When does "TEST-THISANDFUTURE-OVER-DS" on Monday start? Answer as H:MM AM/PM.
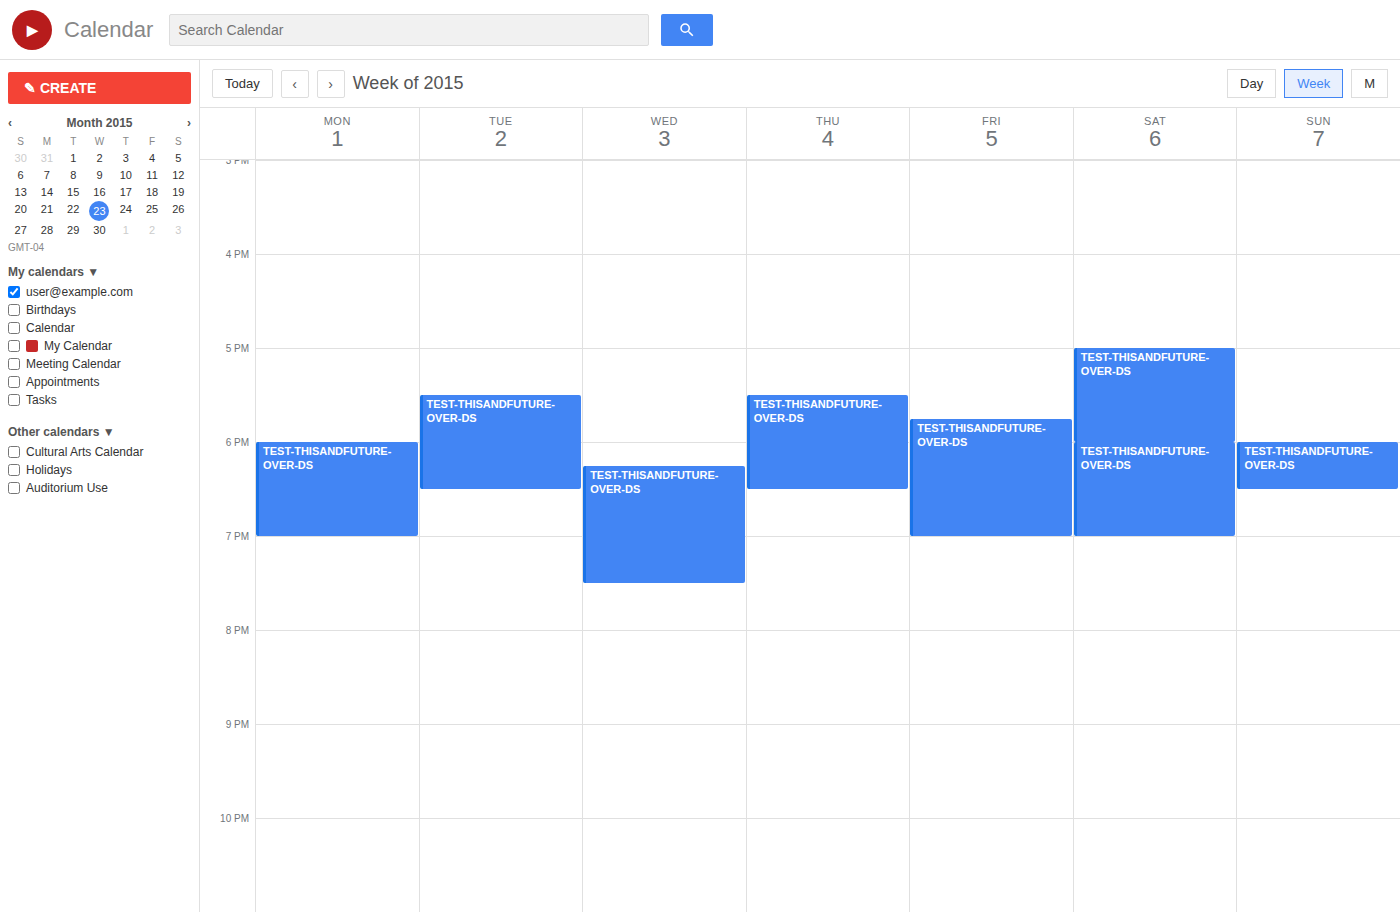
6:00 PM